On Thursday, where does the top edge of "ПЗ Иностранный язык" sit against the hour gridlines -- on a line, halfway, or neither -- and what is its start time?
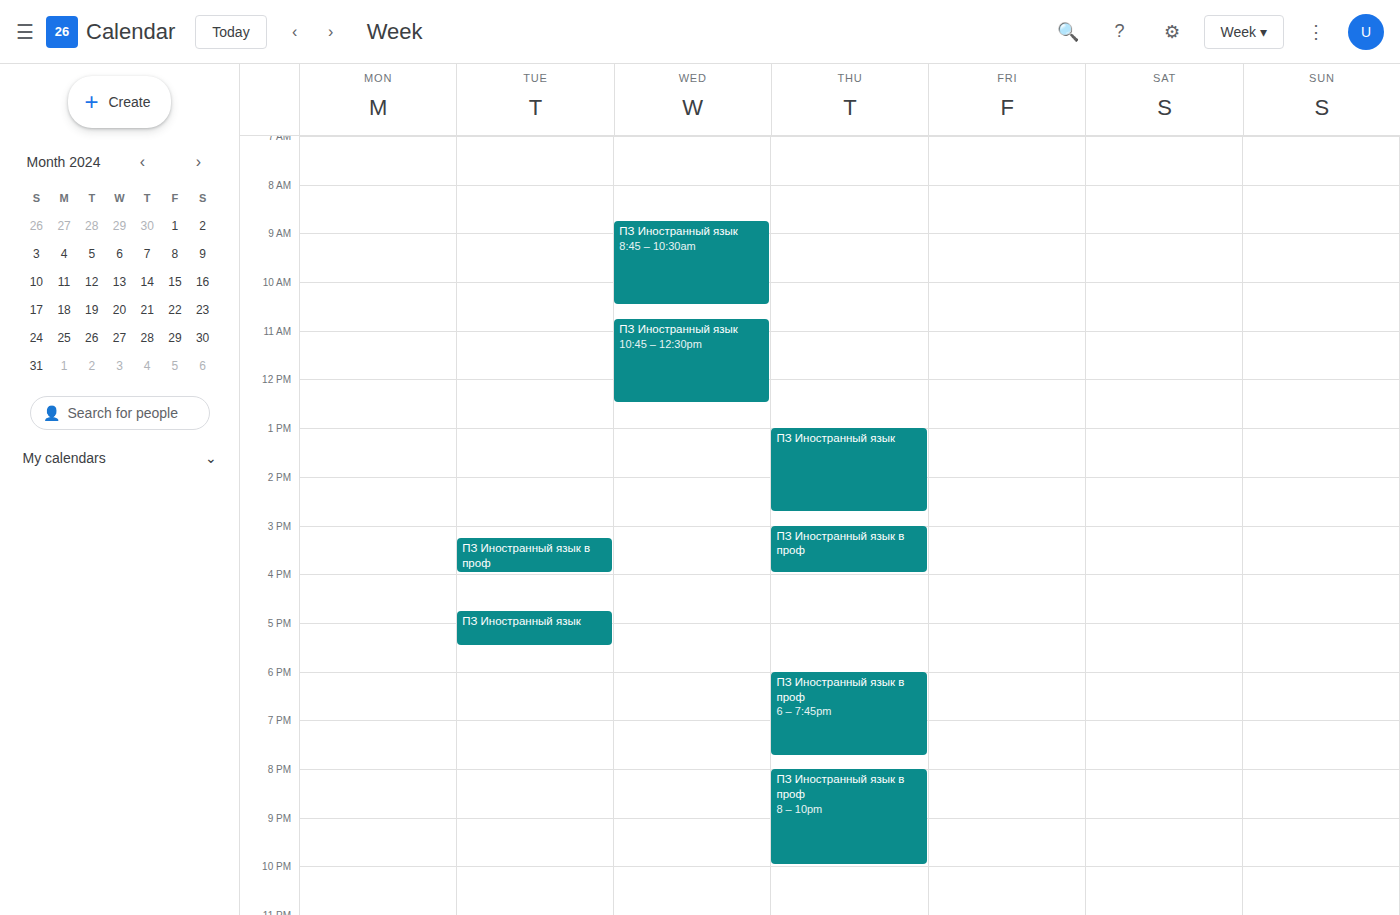
1:00 PM -- exactly on the 1 PM line.